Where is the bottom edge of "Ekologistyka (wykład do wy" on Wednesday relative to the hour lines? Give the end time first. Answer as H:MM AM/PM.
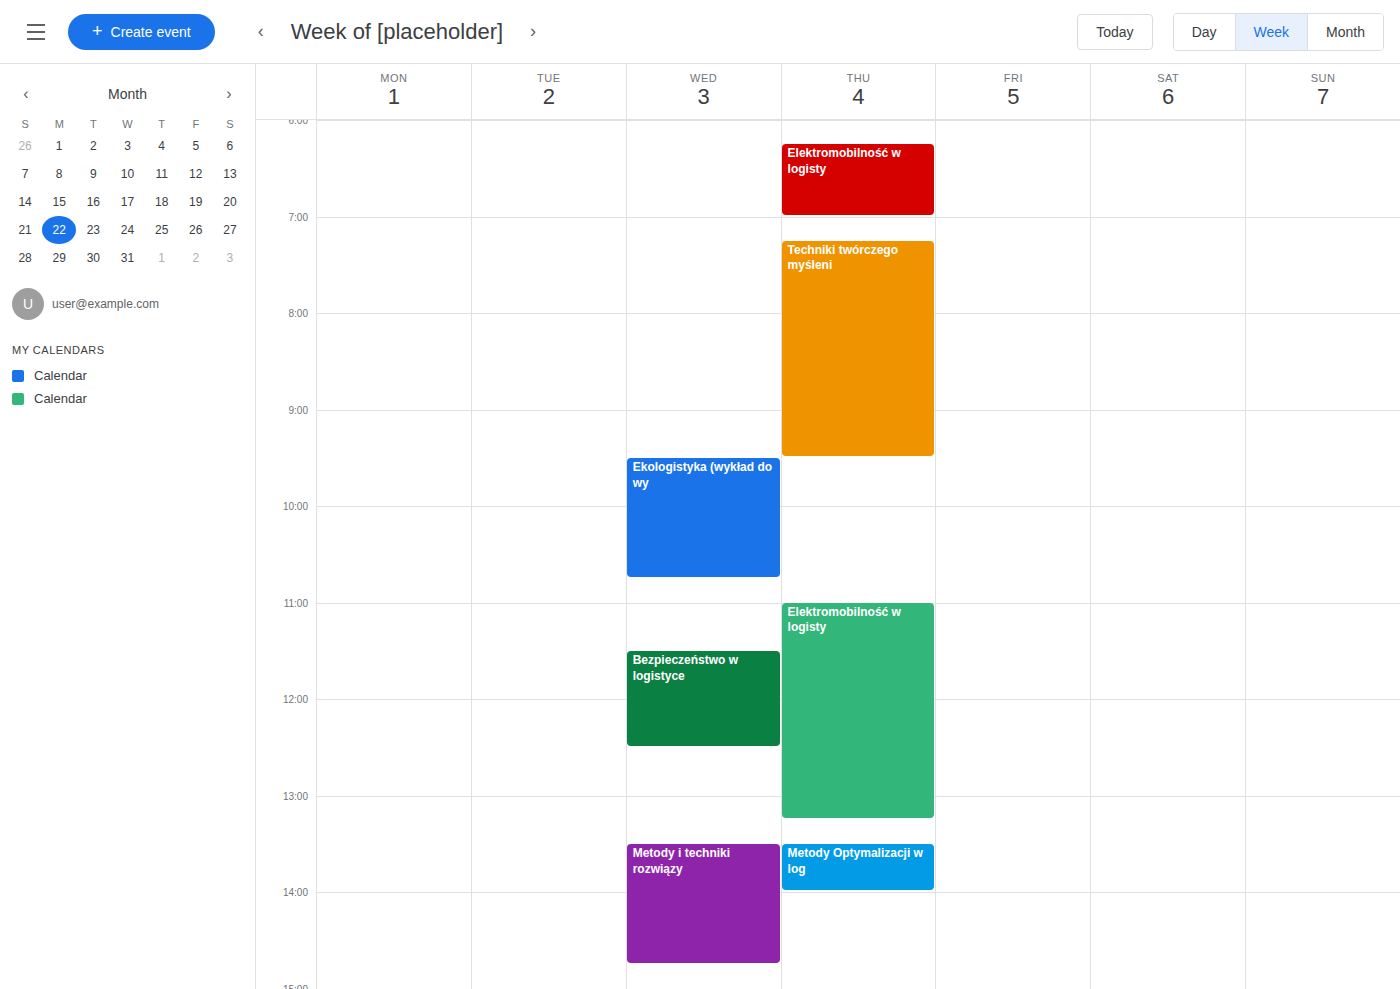
10:45 AM -- neither: three quarters of the way from the 10 AM line to the 11 AM line.